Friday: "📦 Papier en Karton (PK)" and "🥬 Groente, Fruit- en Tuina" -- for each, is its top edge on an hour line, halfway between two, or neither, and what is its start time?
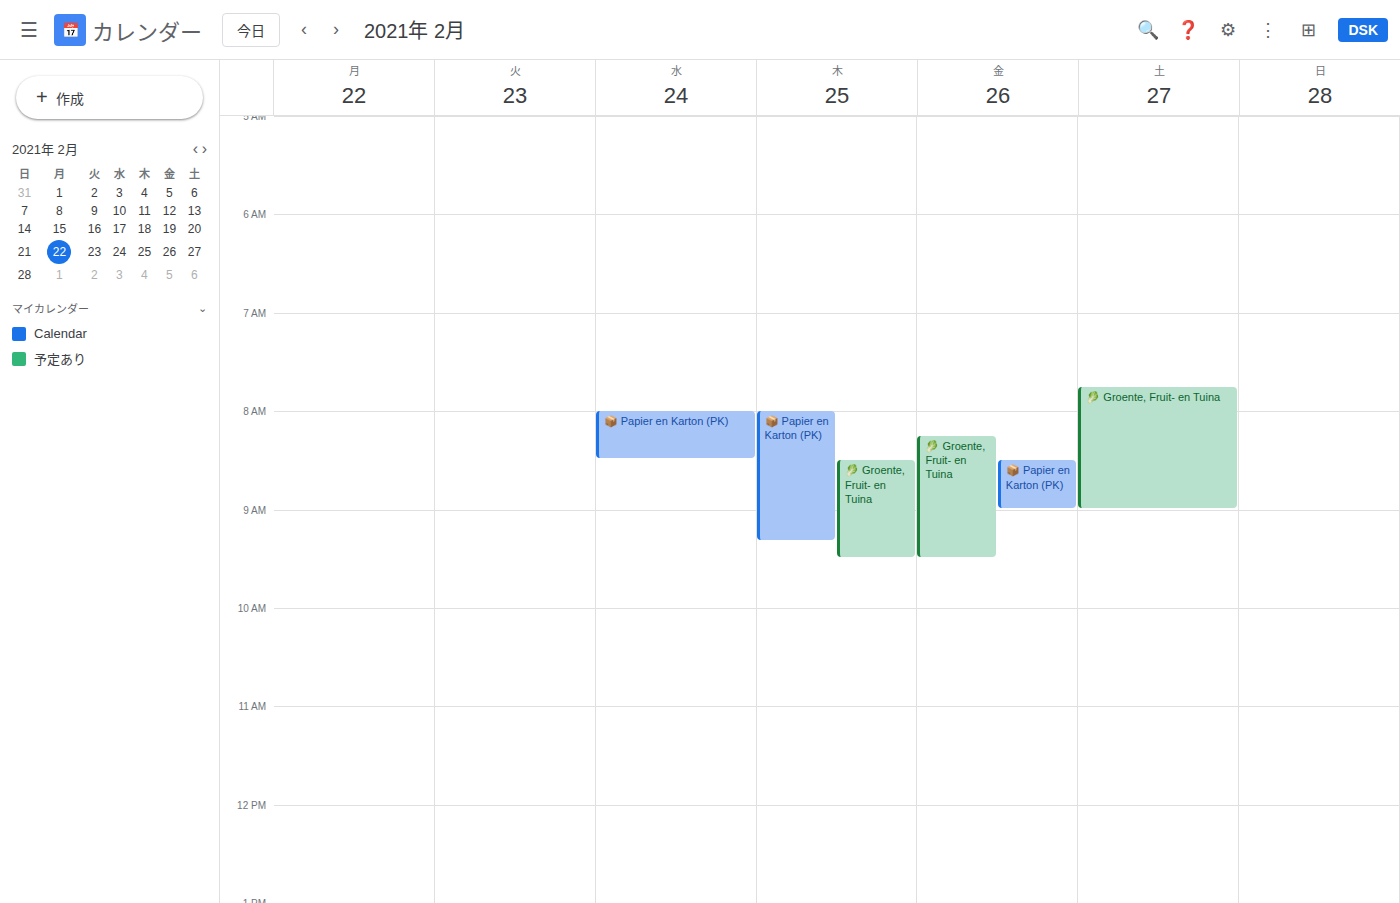
"📦 Papier en Karton (PK)": 8:30 AM, halfway between the 8 AM and 9 AM lines. "🥬 Groente, Fruit- en Tuina": 8:15 AM, neither: a quarter of the way from the 8 AM line to the 9 AM line.